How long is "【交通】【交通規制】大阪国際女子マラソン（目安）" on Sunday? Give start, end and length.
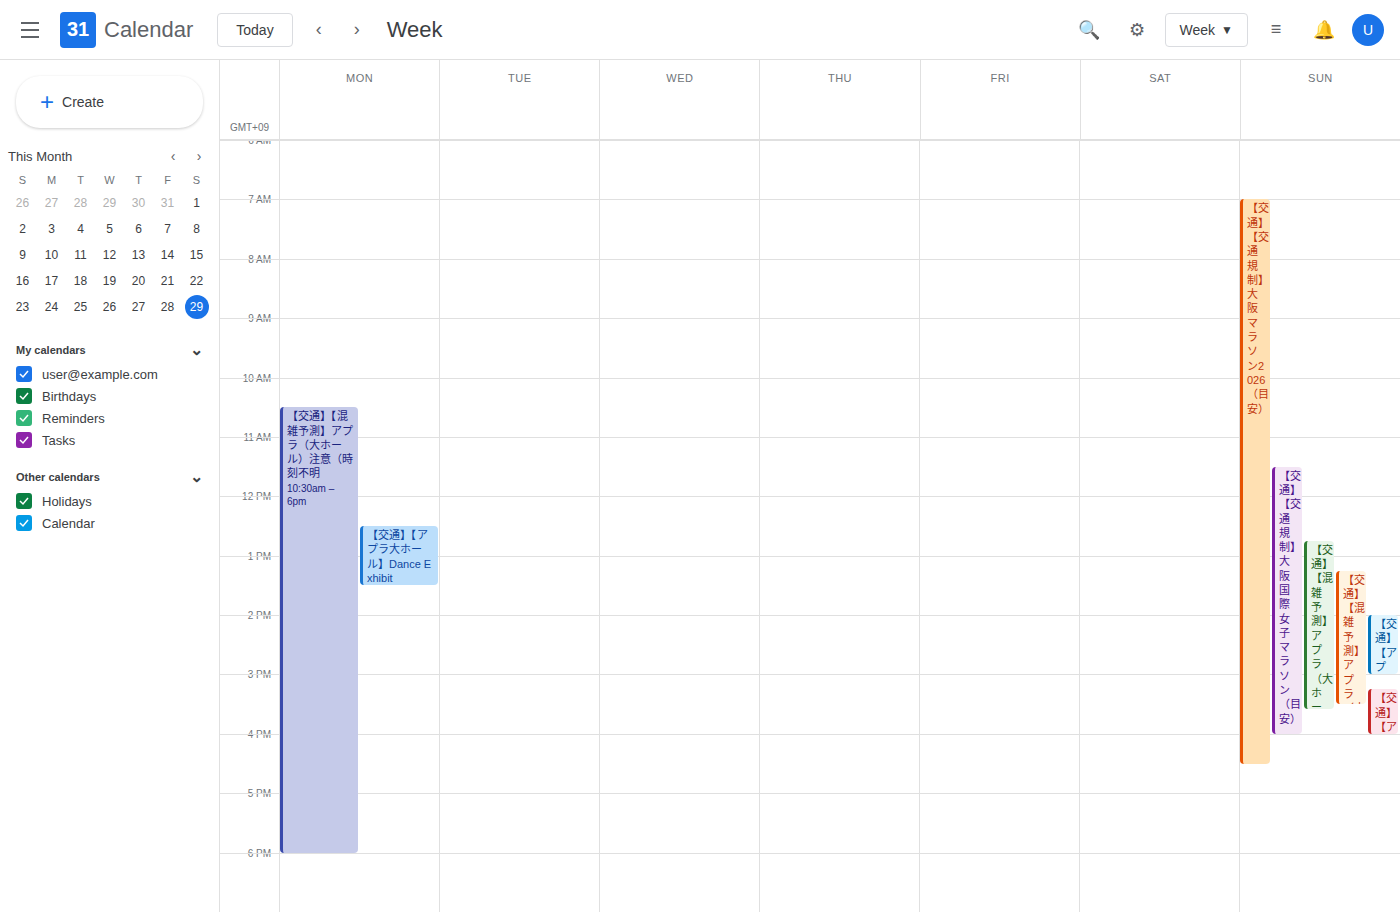
11:30 to 16:00, 4 hours 30 minutes